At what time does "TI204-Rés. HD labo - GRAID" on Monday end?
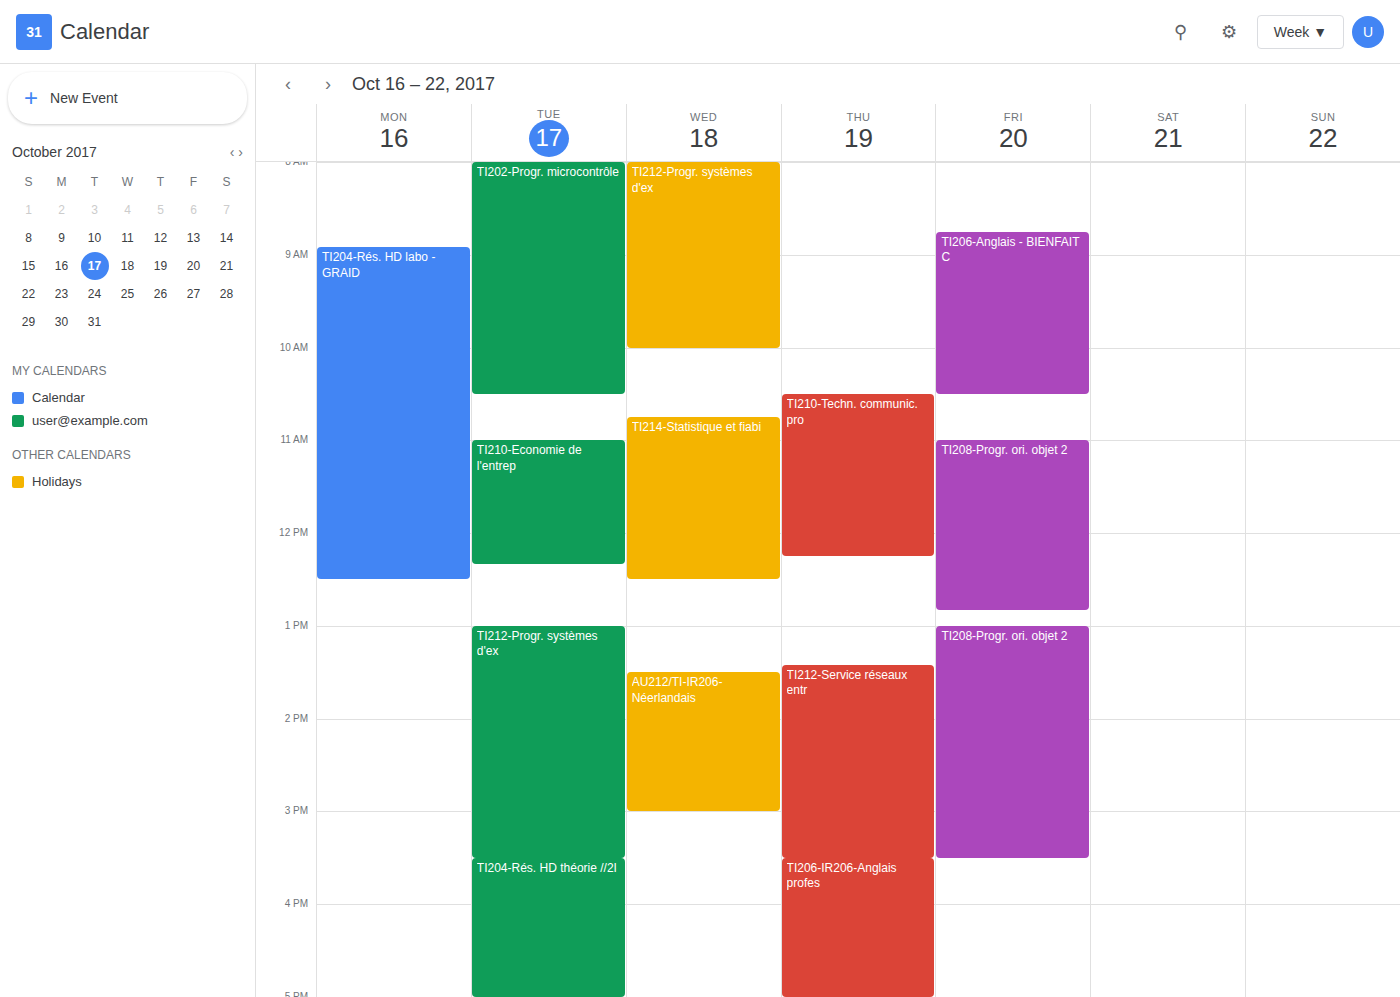
12:30 PM